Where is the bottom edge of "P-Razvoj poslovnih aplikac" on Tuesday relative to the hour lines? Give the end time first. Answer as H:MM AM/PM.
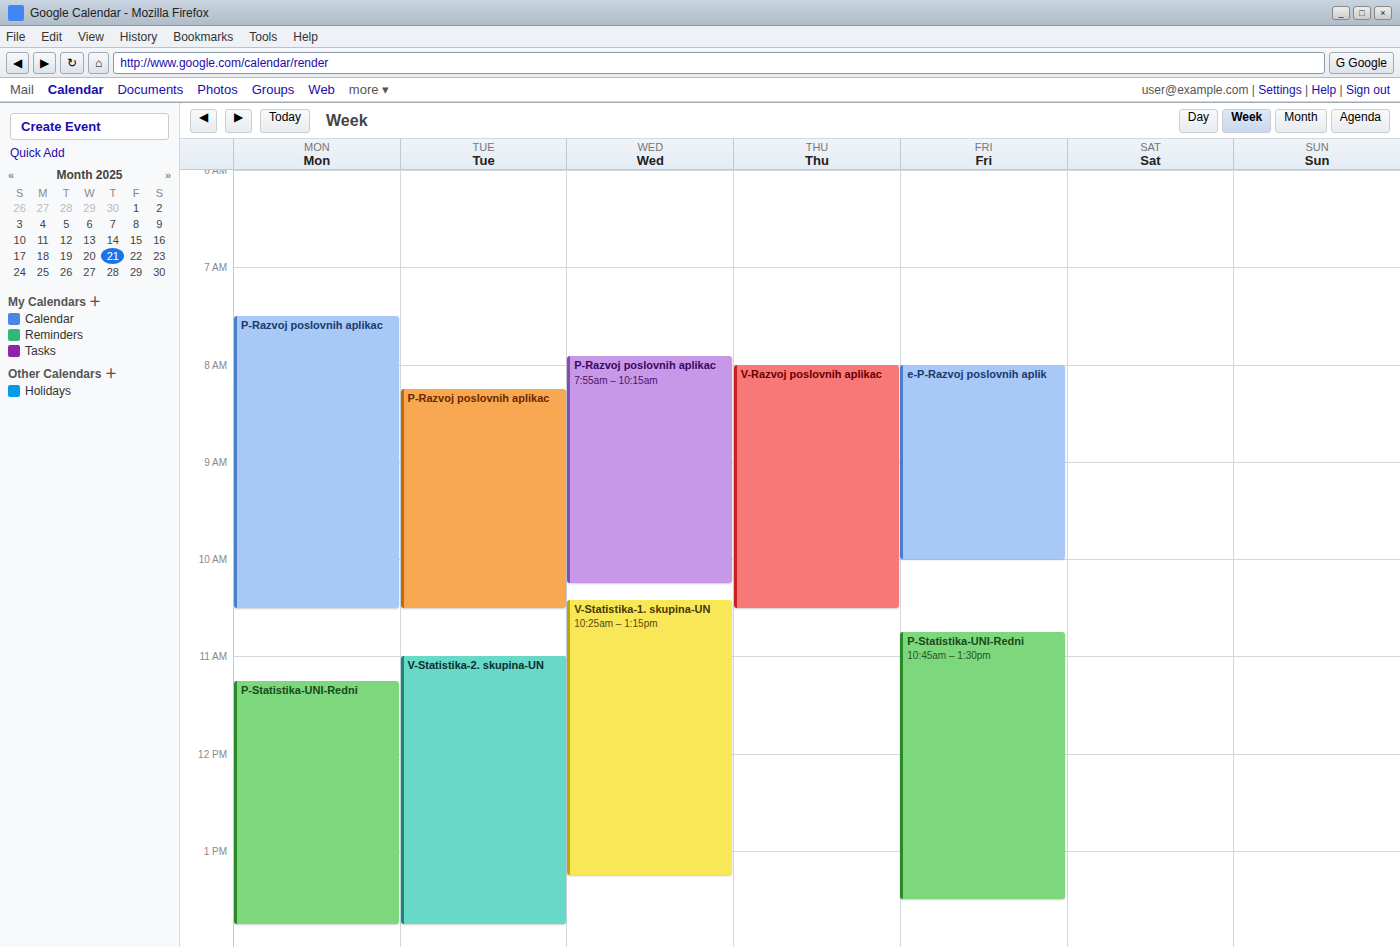
10:30 AM -- halfway between the 10 AM and 11 AM lines.